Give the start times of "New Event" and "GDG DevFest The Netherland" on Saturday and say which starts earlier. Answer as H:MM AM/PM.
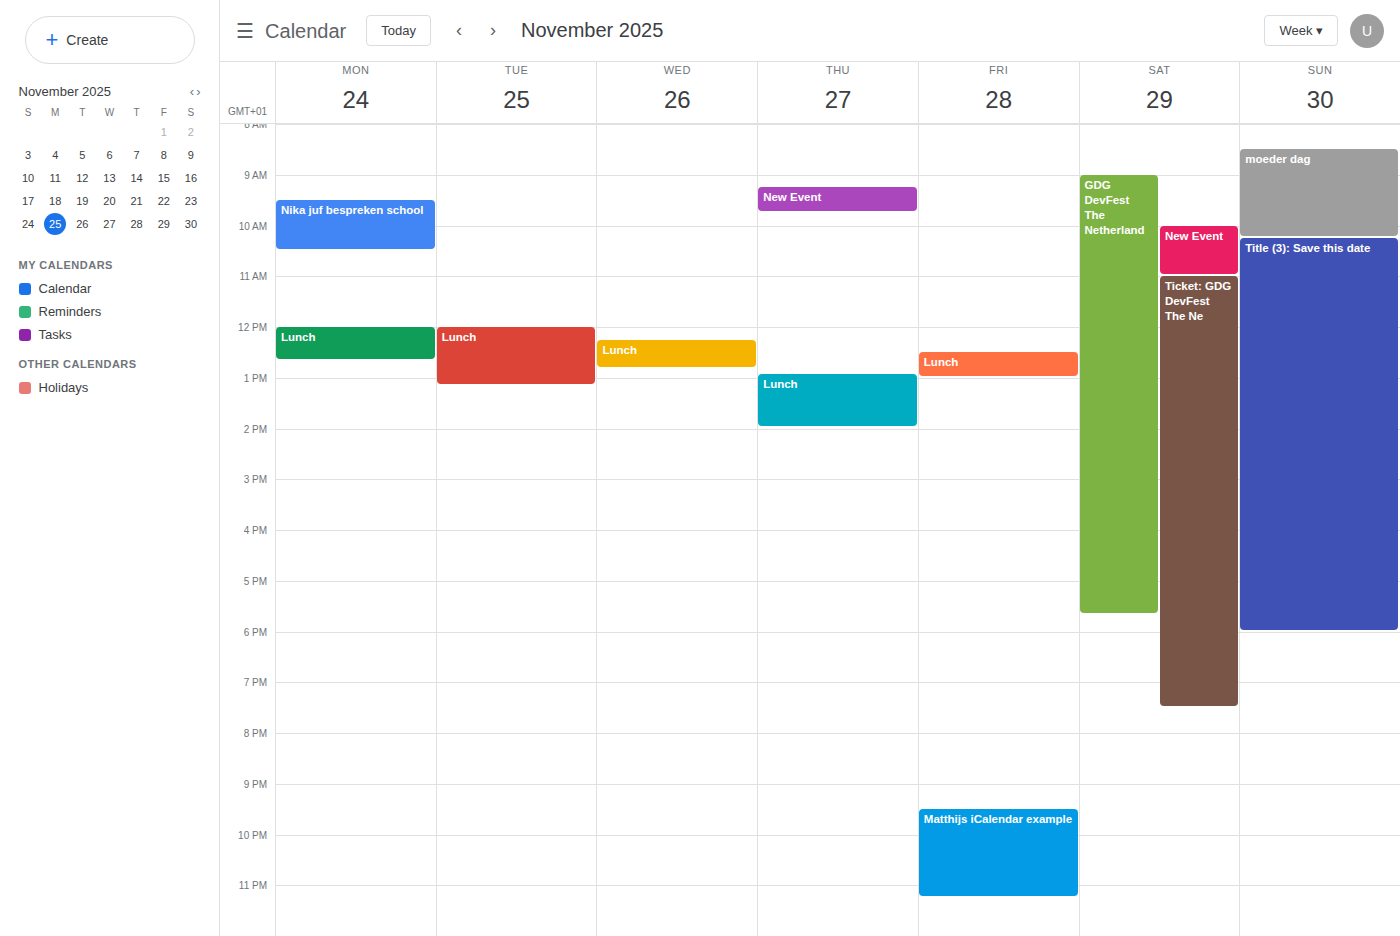
"GDG DevFest The Netherland" 9:00 AM; "New Event" 10:00 AM.